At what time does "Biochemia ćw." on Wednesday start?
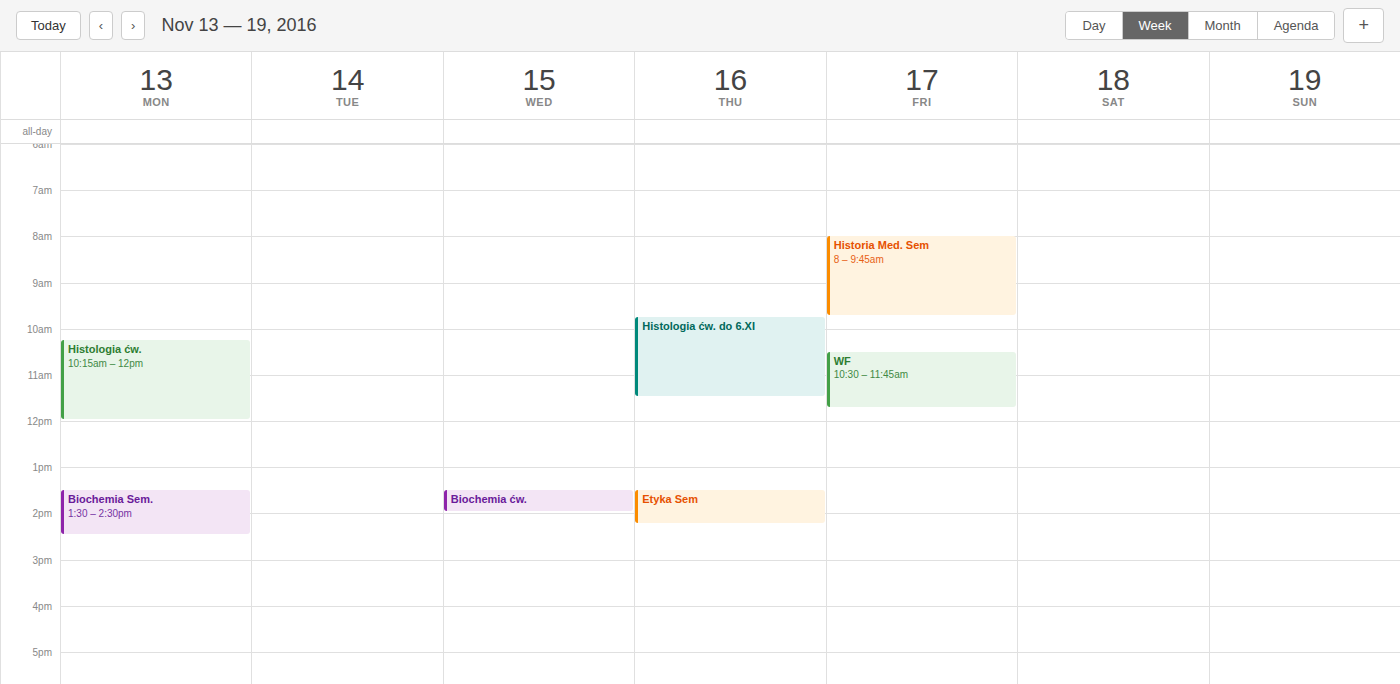
1:30 PM